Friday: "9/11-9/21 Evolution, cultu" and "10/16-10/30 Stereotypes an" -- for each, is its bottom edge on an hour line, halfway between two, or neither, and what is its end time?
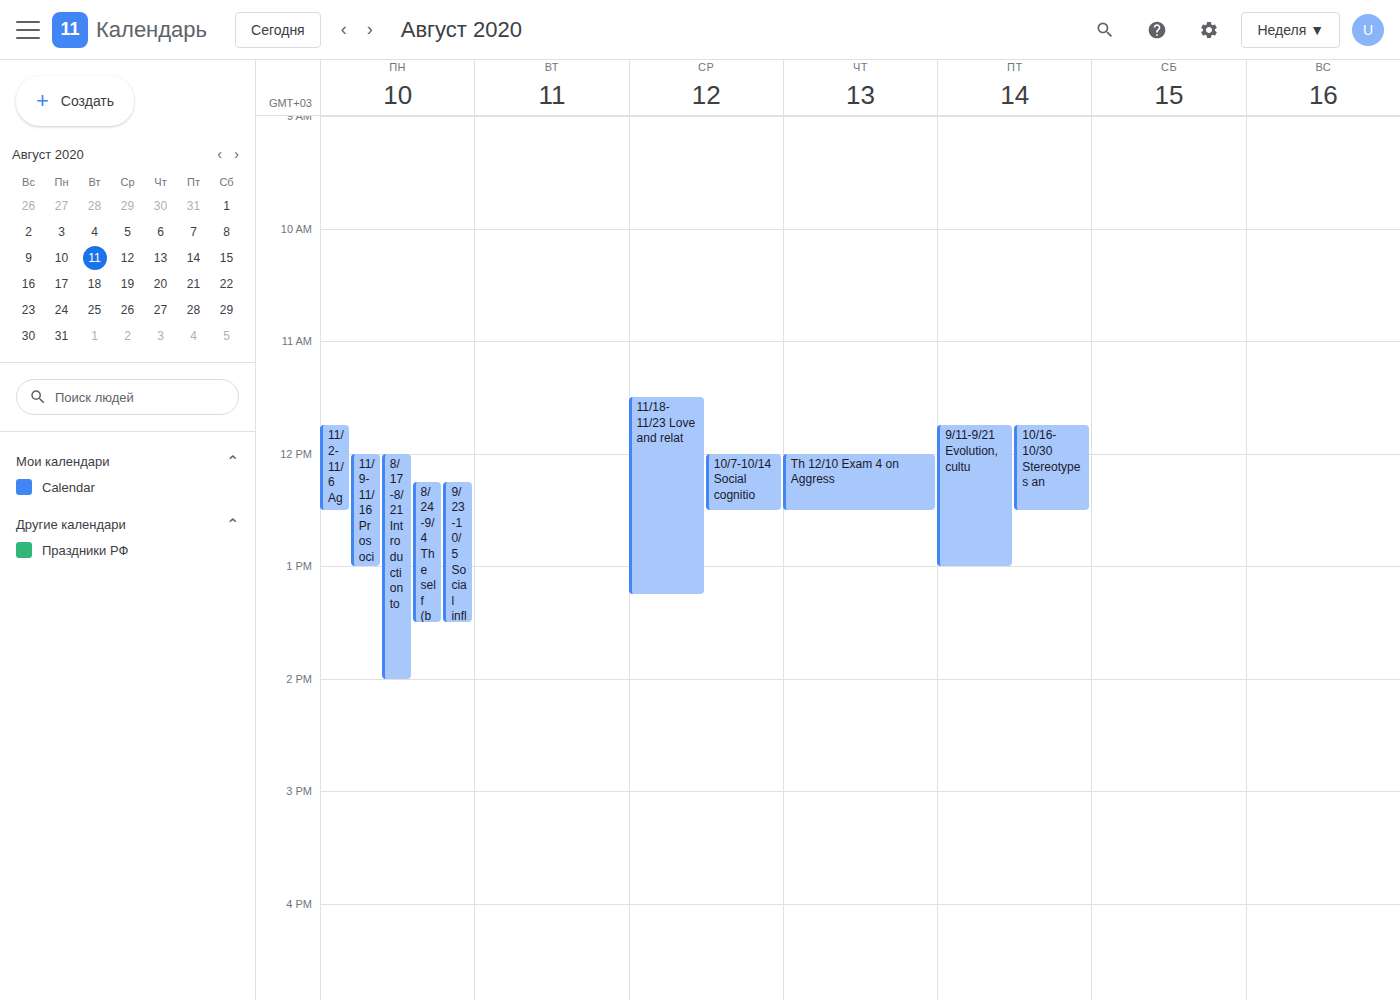
"9/11-9/21 Evolution, cultu": 1:00 PM, exactly on the 1 PM line. "10/16-10/30 Stereotypes an": 12:30 PM, halfway between the 12 PM and 1 PM lines.